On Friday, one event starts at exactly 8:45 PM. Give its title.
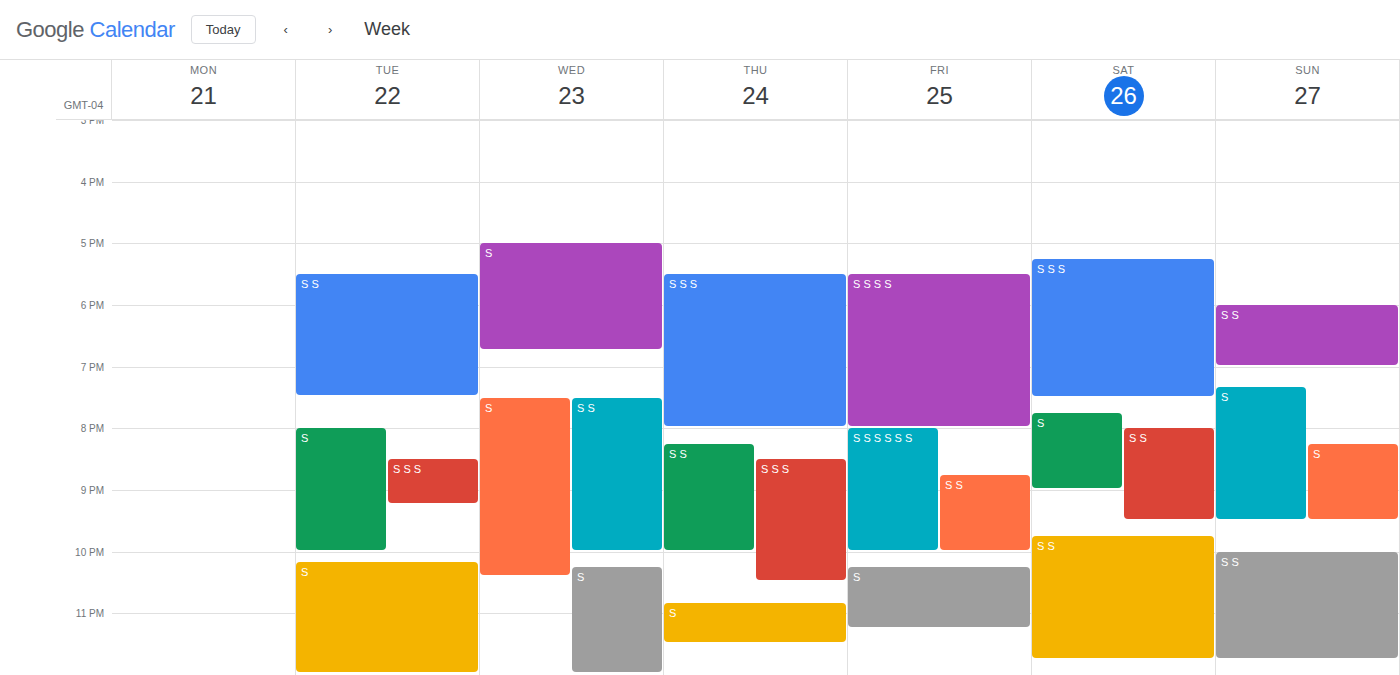
"S S"